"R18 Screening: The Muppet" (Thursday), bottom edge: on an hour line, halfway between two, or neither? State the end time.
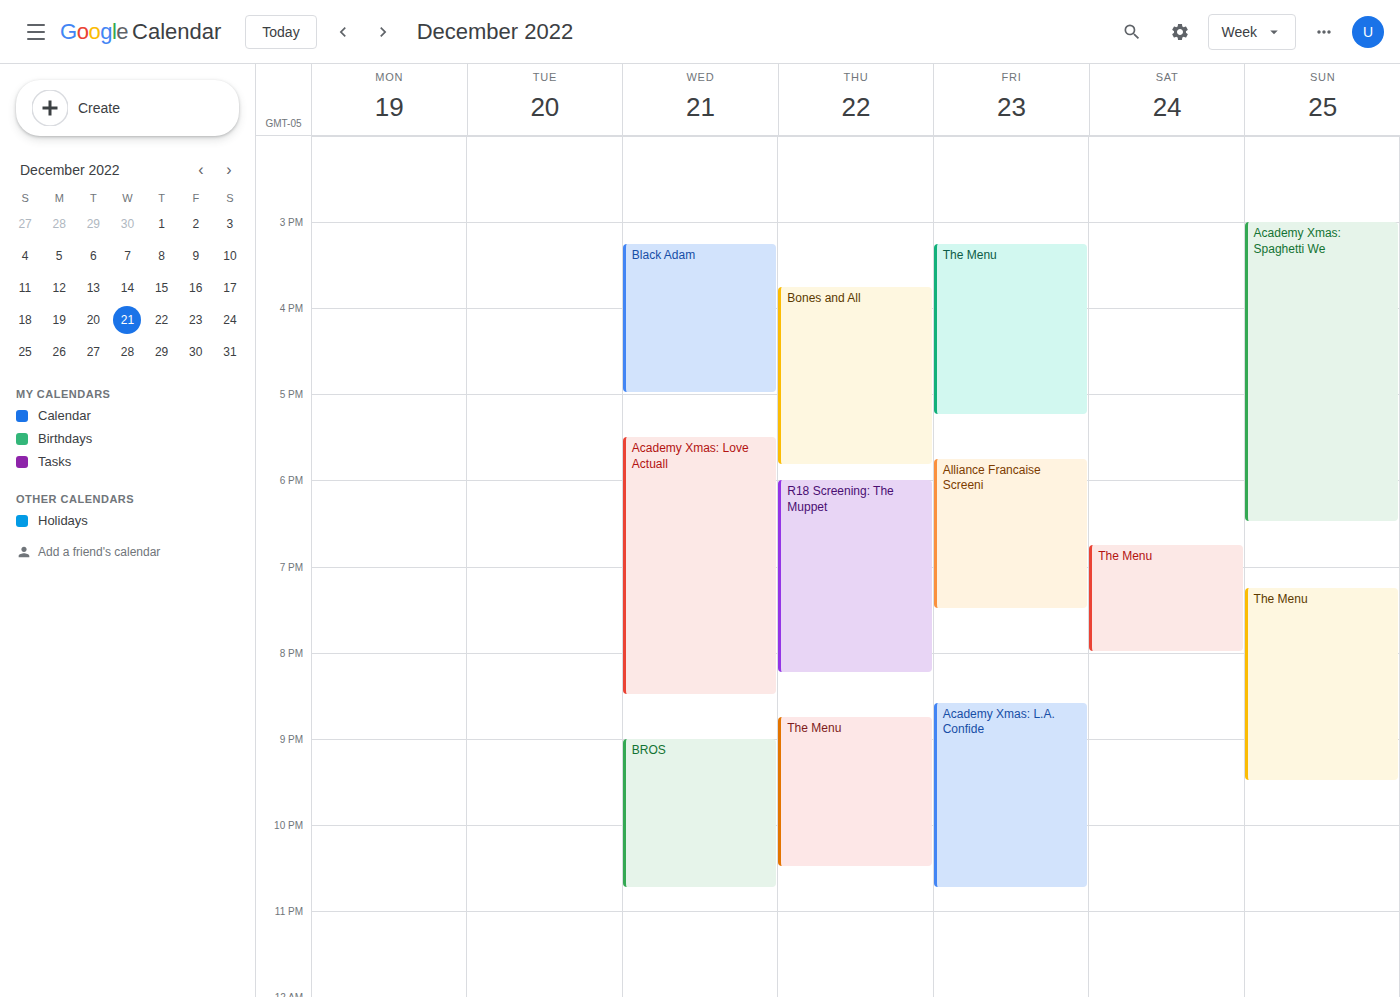
20:15 -- neither: a quarter of the way from the 20:00 line to the 21:00 line.